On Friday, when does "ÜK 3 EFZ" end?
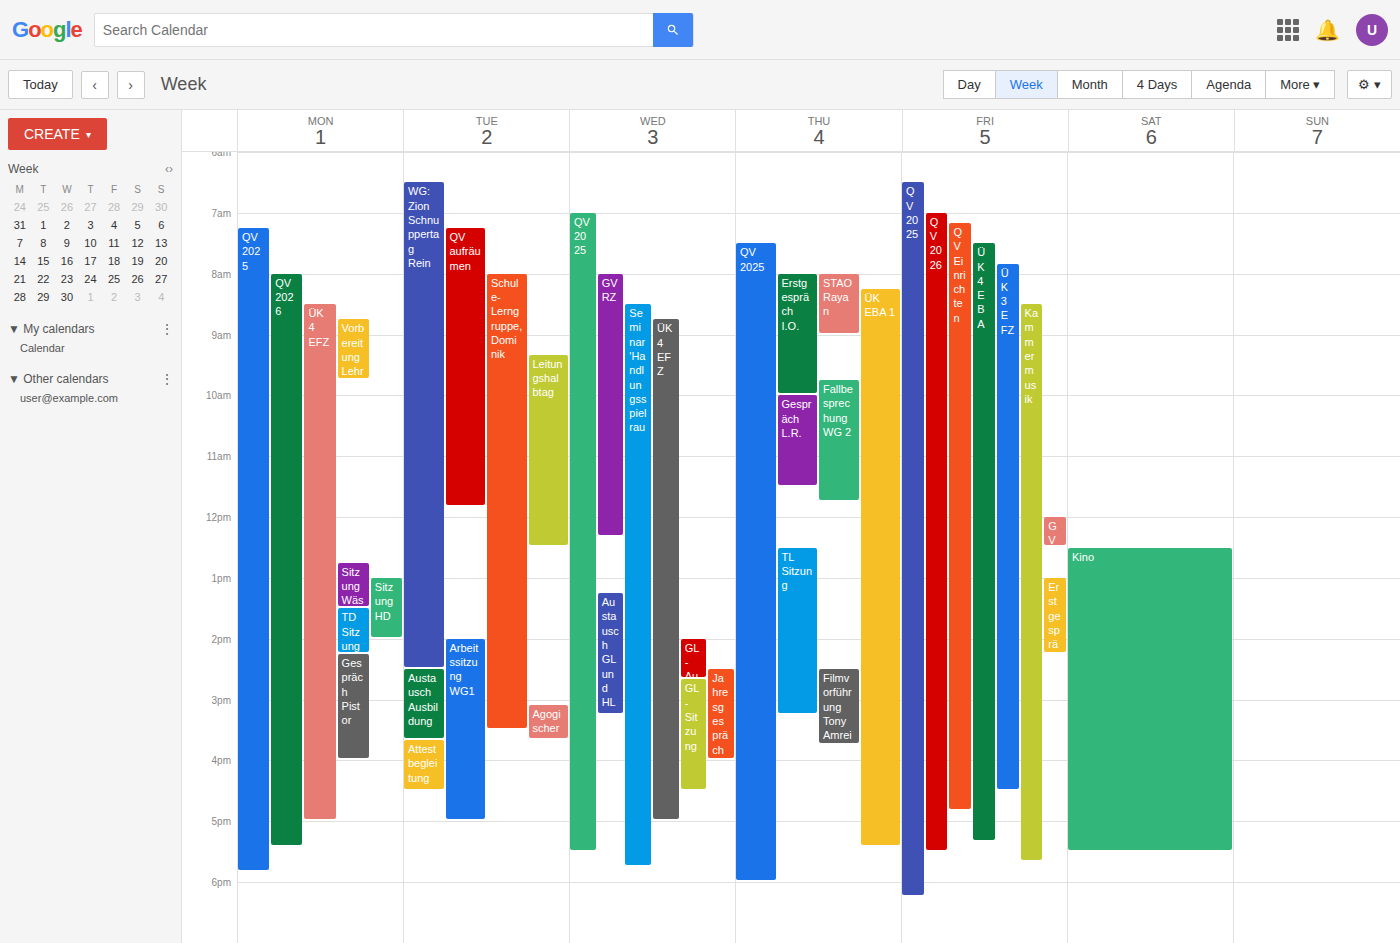
16:30